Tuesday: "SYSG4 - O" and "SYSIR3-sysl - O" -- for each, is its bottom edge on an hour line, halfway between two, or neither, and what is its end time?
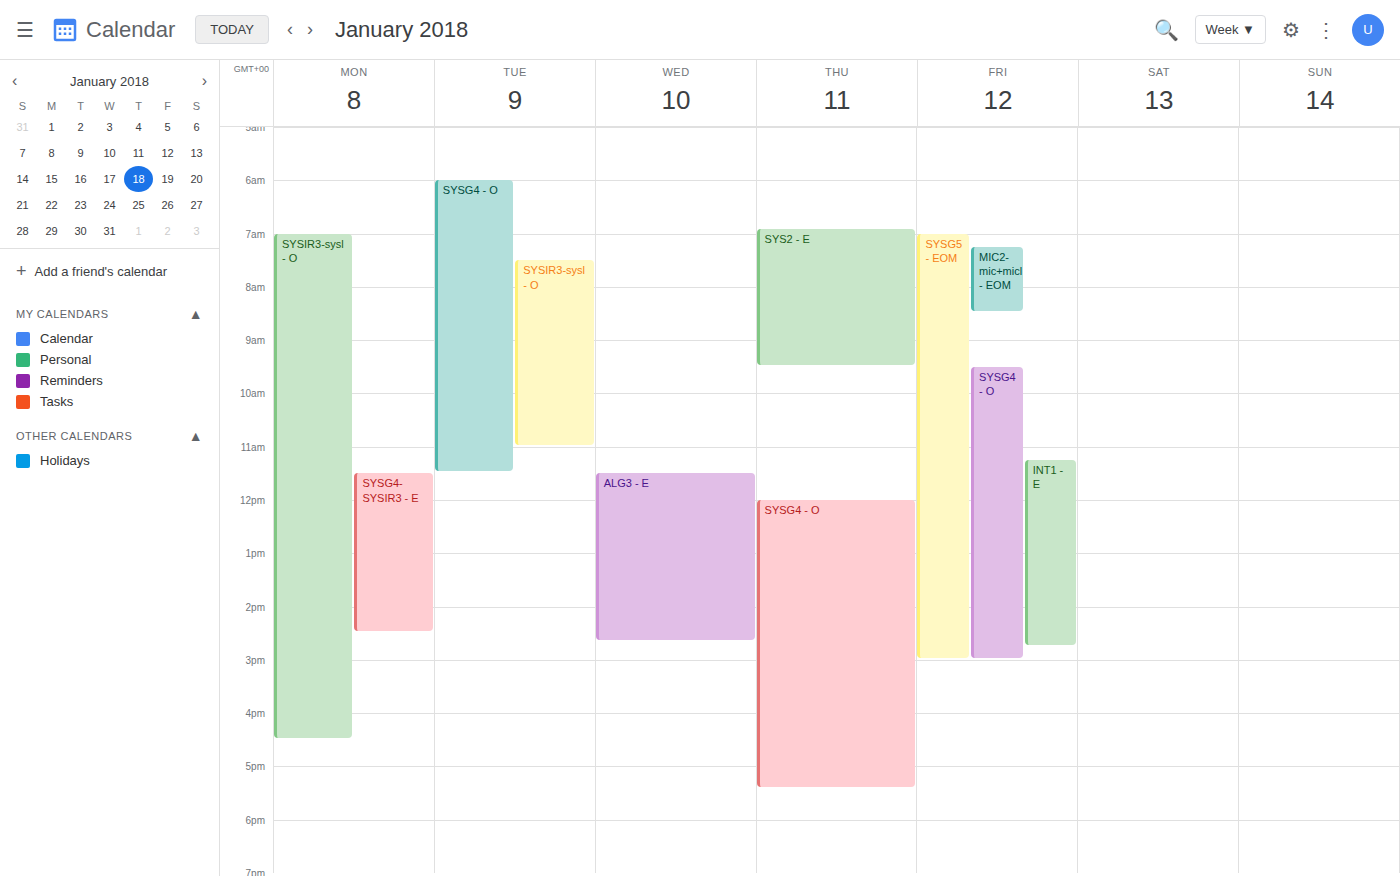
"SYSG4 - O": 11:30 AM, halfway between the 11 AM and 12 PM lines. "SYSIR3-sysl - O": 11:00 AM, exactly on the 11 AM line.